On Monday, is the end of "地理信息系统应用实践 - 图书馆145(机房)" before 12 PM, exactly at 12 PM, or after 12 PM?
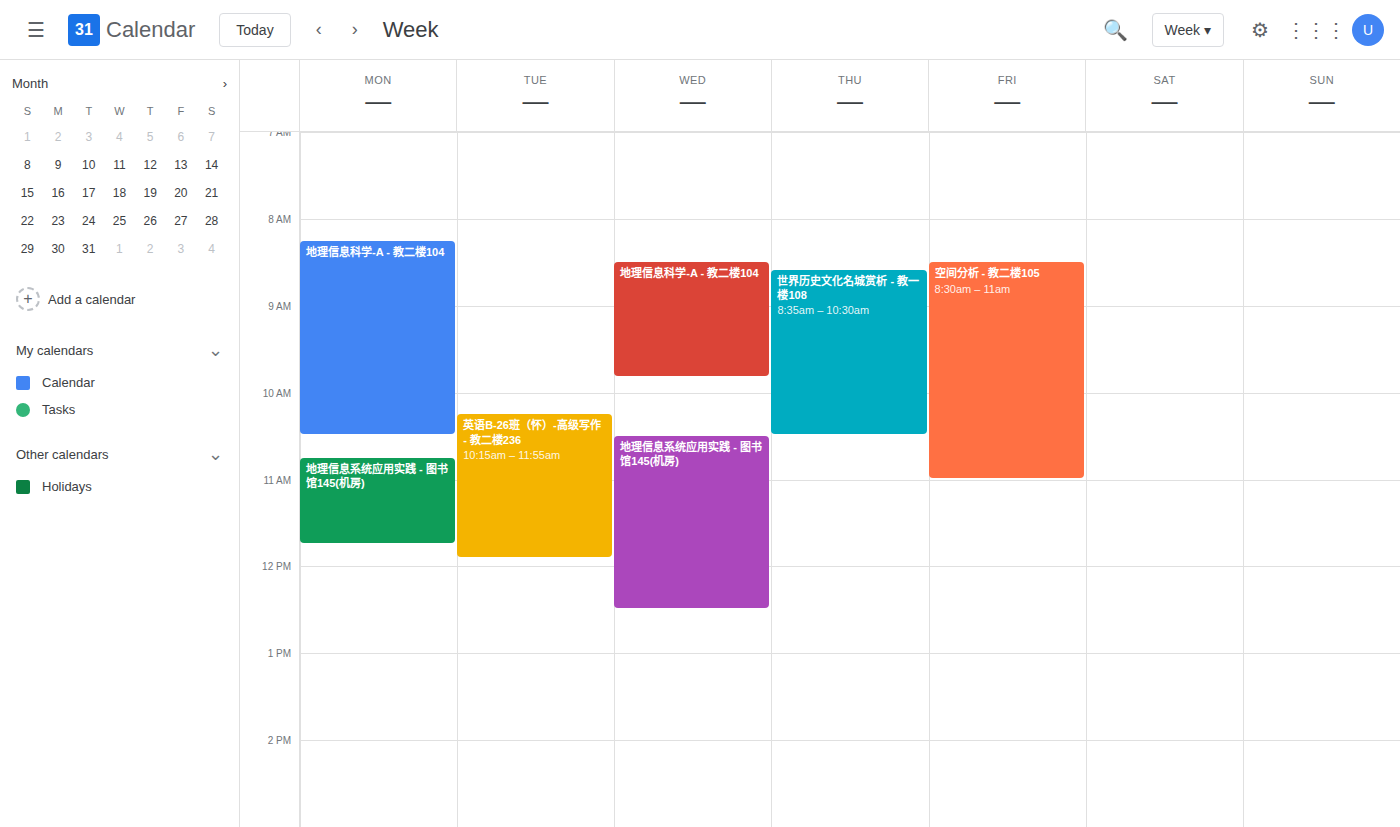
11:45 AM -- before 12 PM, 15 minutes above the 12 PM line.